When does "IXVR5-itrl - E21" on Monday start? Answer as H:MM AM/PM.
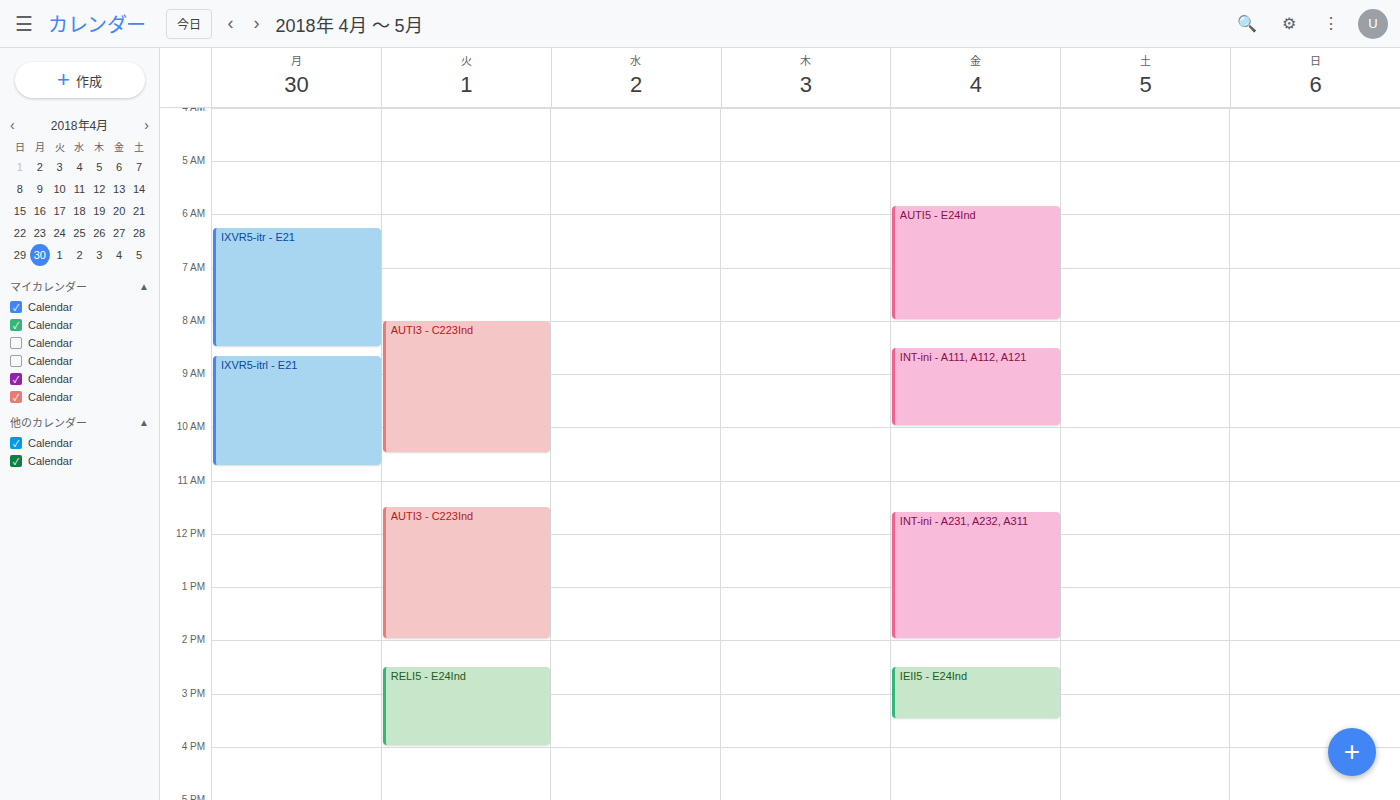
8:40 AM